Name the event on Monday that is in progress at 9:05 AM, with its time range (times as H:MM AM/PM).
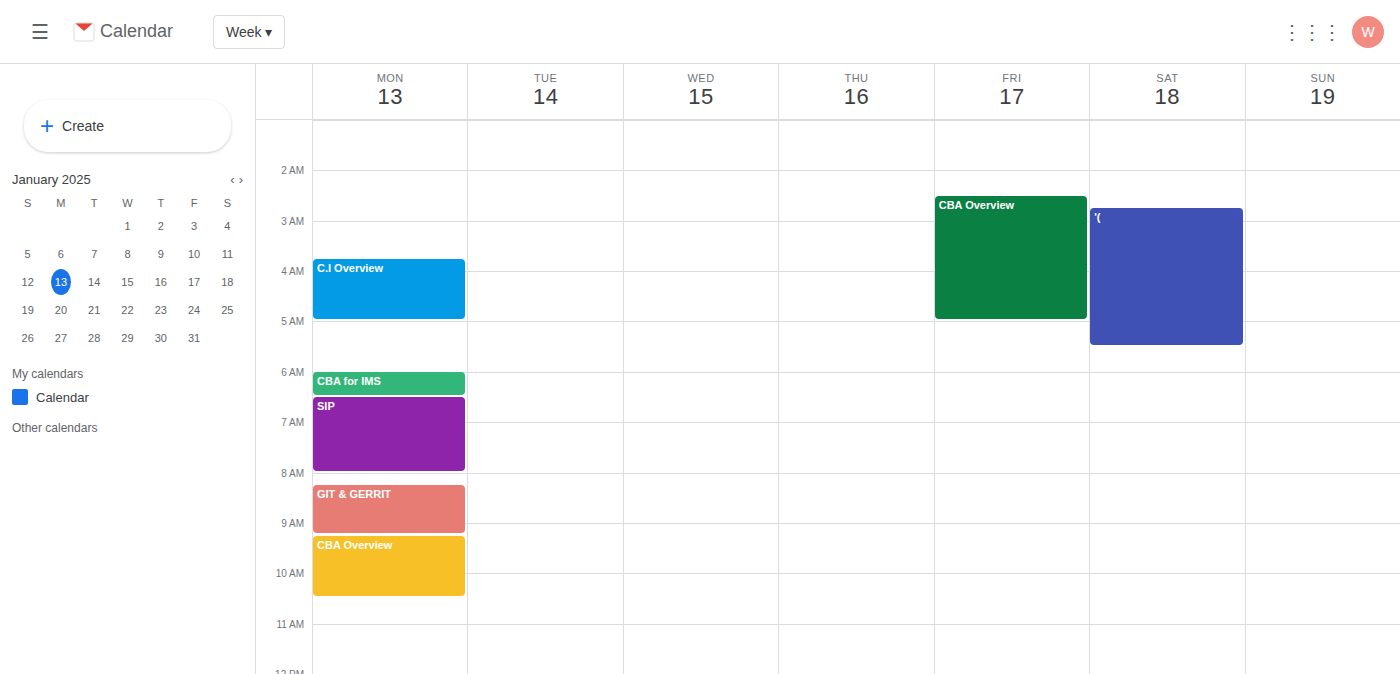
"GIT & GERRIT", 8:15 AM to 9:15 AM